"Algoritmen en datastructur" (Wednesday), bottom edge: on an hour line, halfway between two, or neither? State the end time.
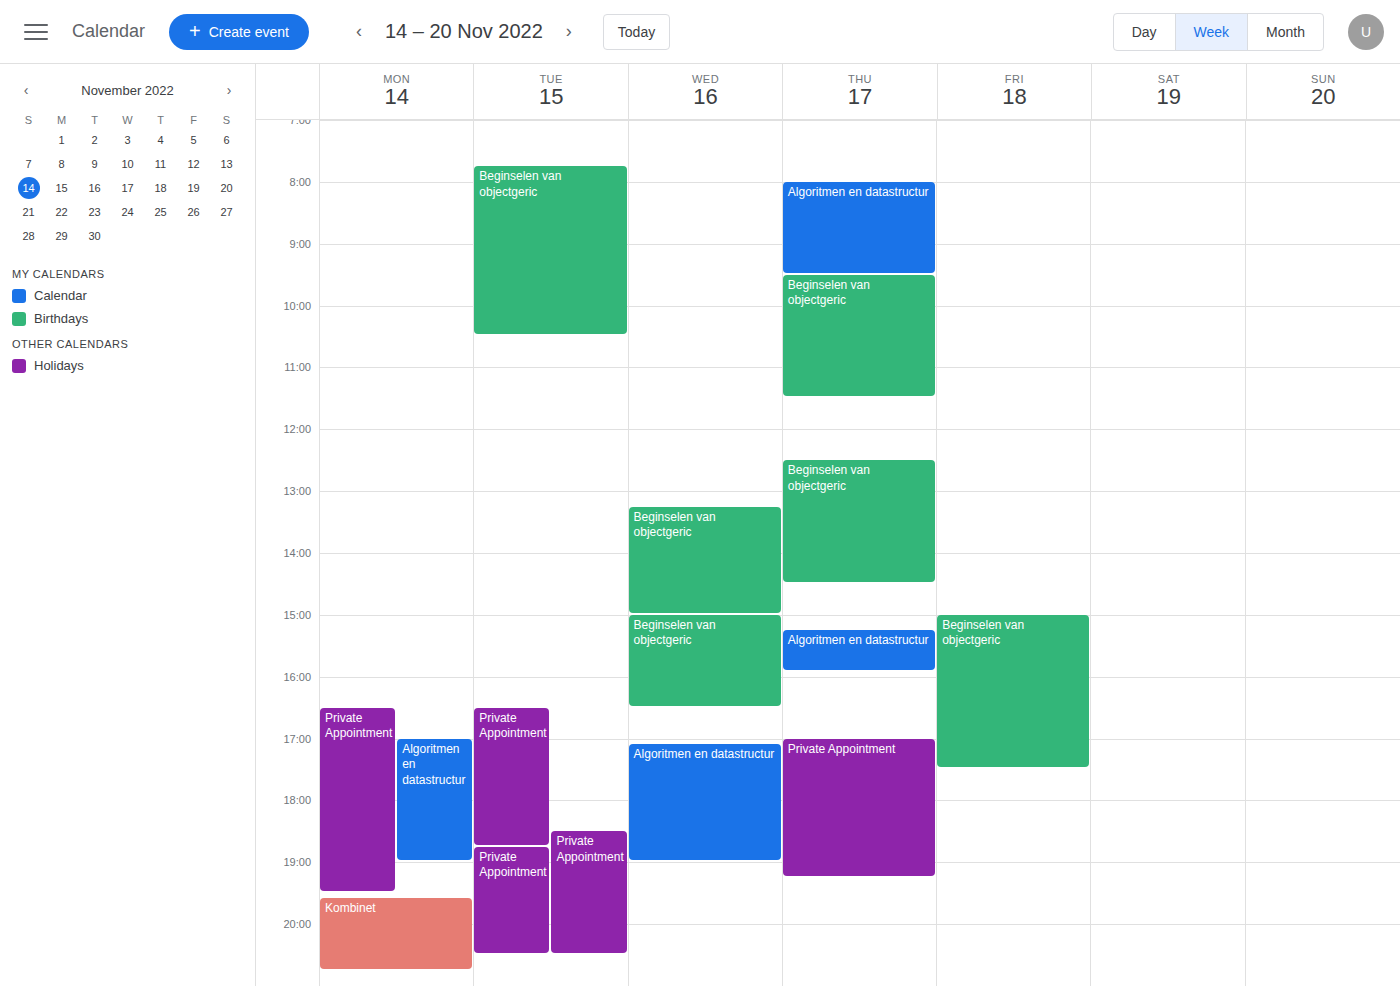
7:00 PM -- exactly on the 7 PM line.